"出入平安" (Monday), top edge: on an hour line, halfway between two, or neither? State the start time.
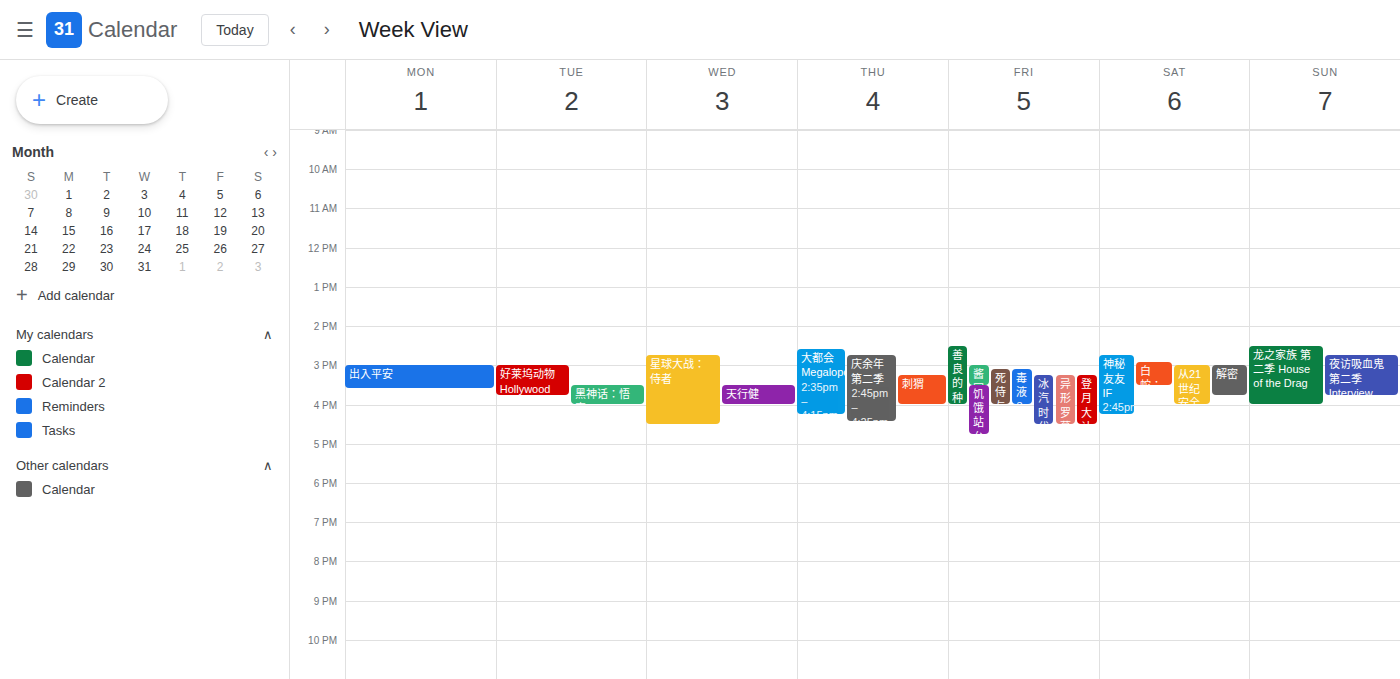
3:00 PM -- exactly on the 3 PM line.